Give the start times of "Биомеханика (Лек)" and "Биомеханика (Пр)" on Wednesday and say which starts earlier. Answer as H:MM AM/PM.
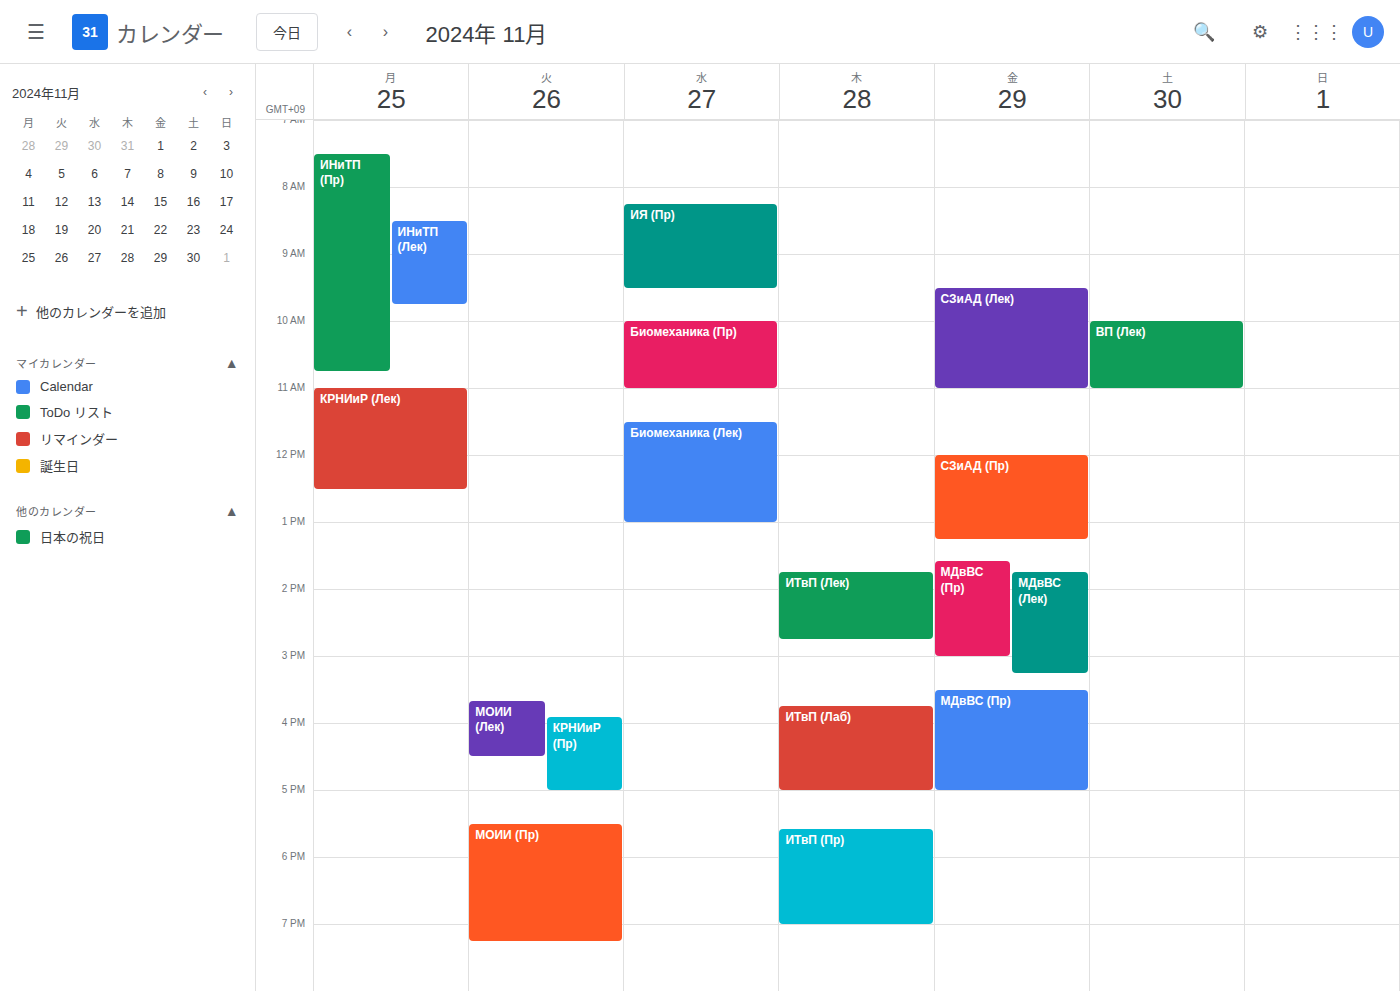
"Биомеханика (Пр)" 10:00 AM; "Биомеханика (Лек)" 11:30 AM.